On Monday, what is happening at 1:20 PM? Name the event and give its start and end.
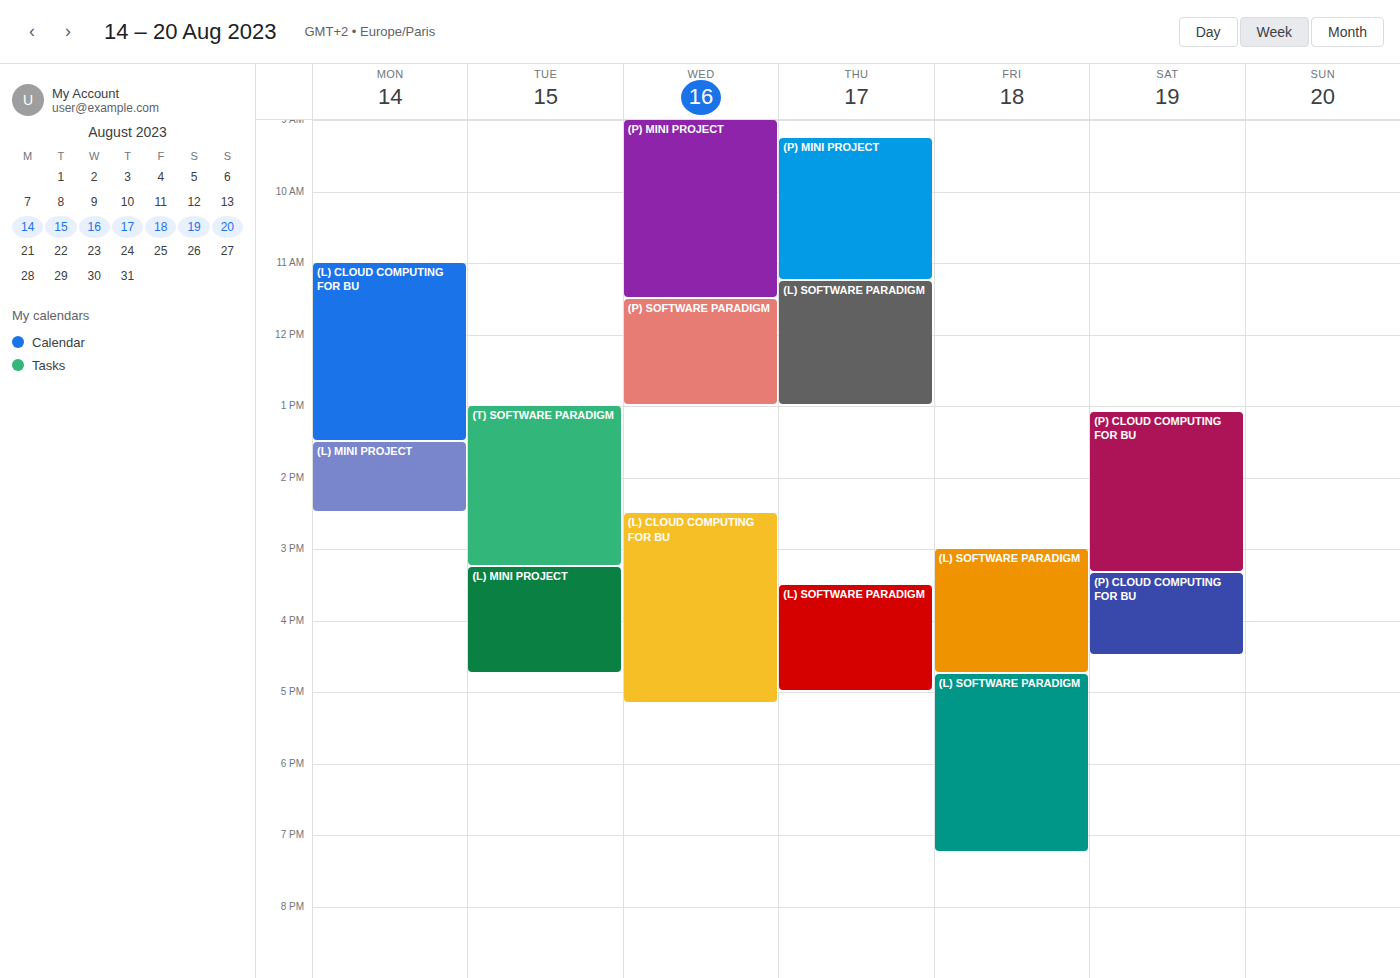
"(L) CLOUD COMPUTING FOR BU", 11:00 AM to 1:30 PM